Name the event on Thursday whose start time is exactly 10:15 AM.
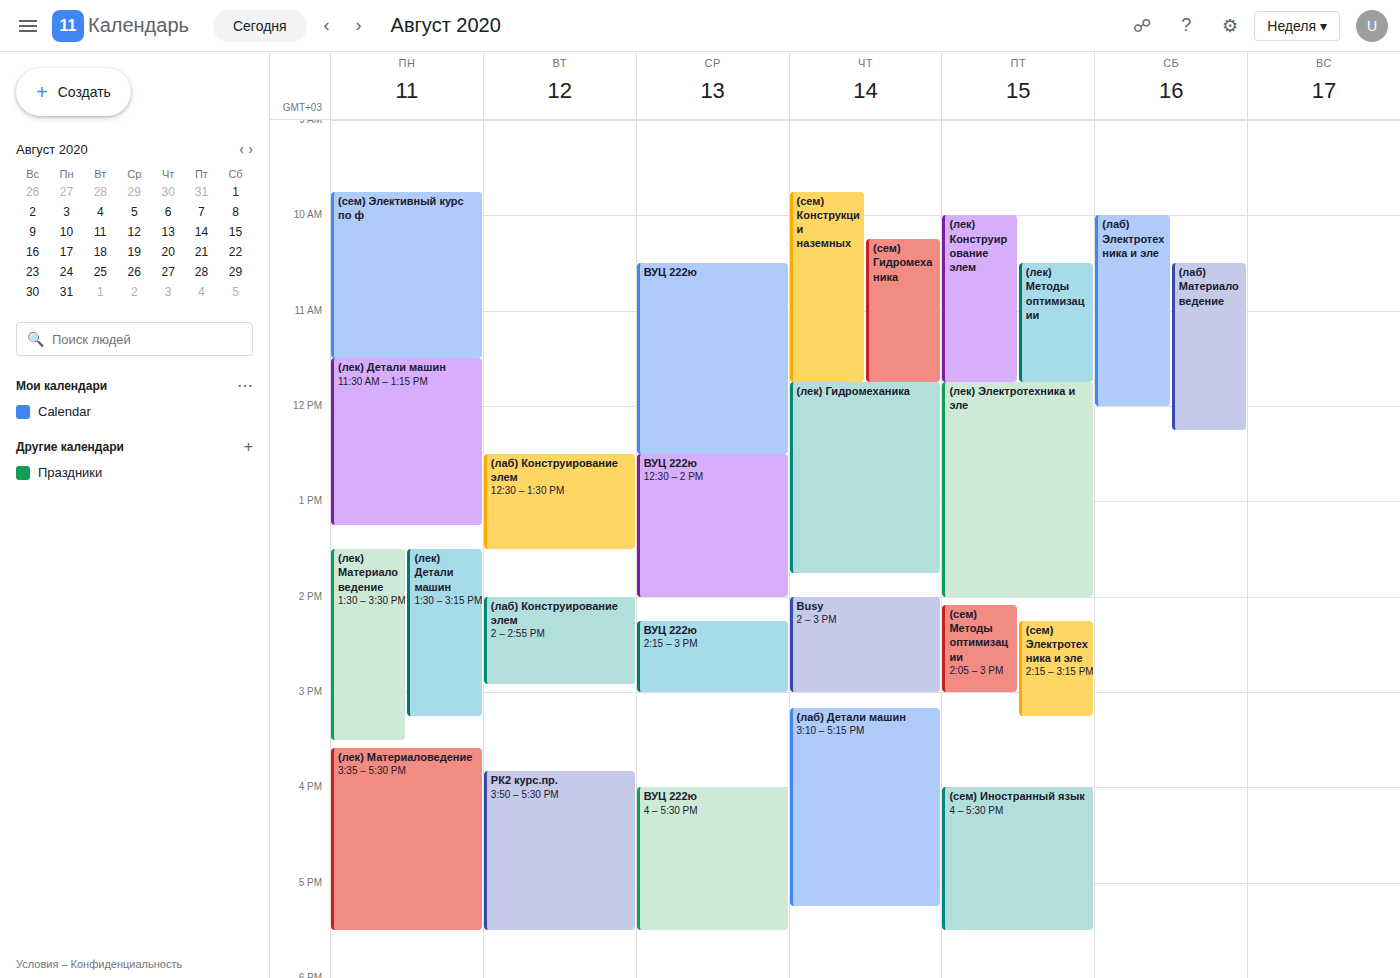
"(сем) Гидромеханика"